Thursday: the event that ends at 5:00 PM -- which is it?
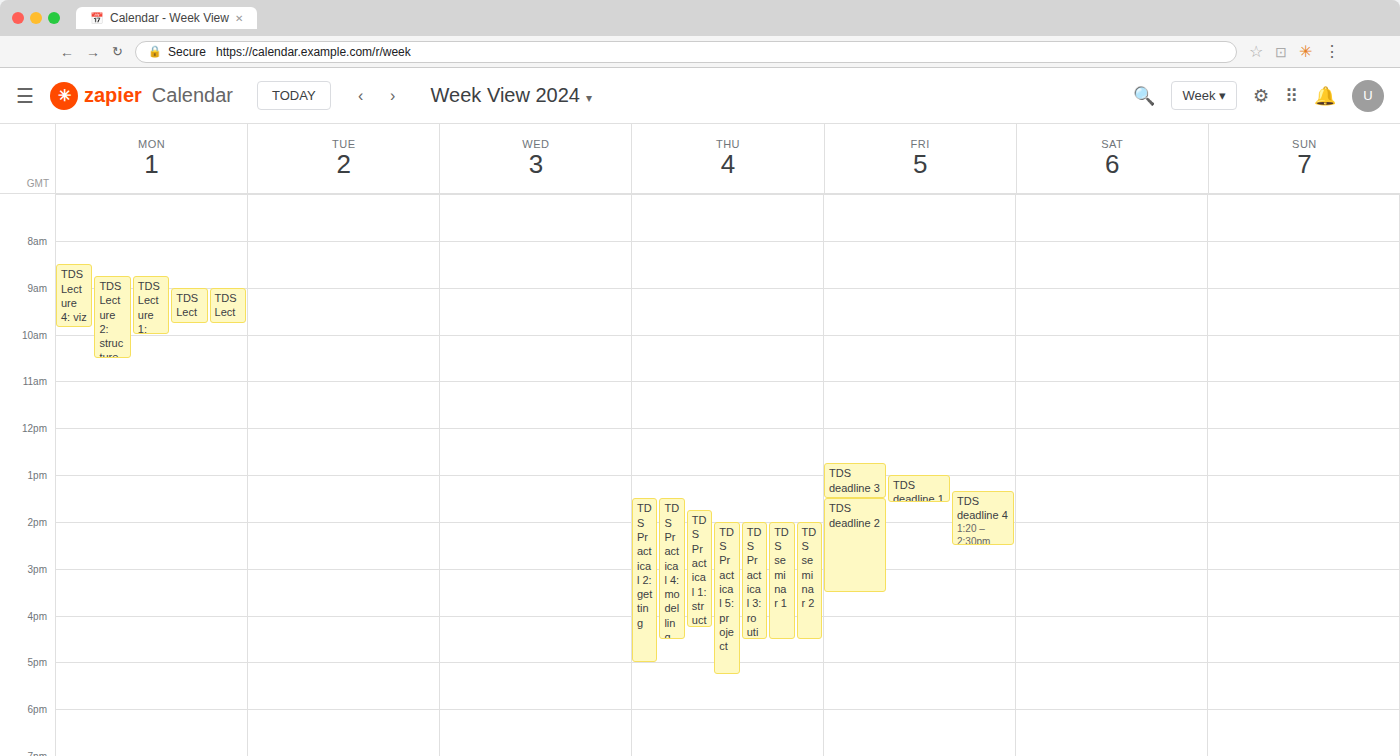
"TDS Practical 2: getting"